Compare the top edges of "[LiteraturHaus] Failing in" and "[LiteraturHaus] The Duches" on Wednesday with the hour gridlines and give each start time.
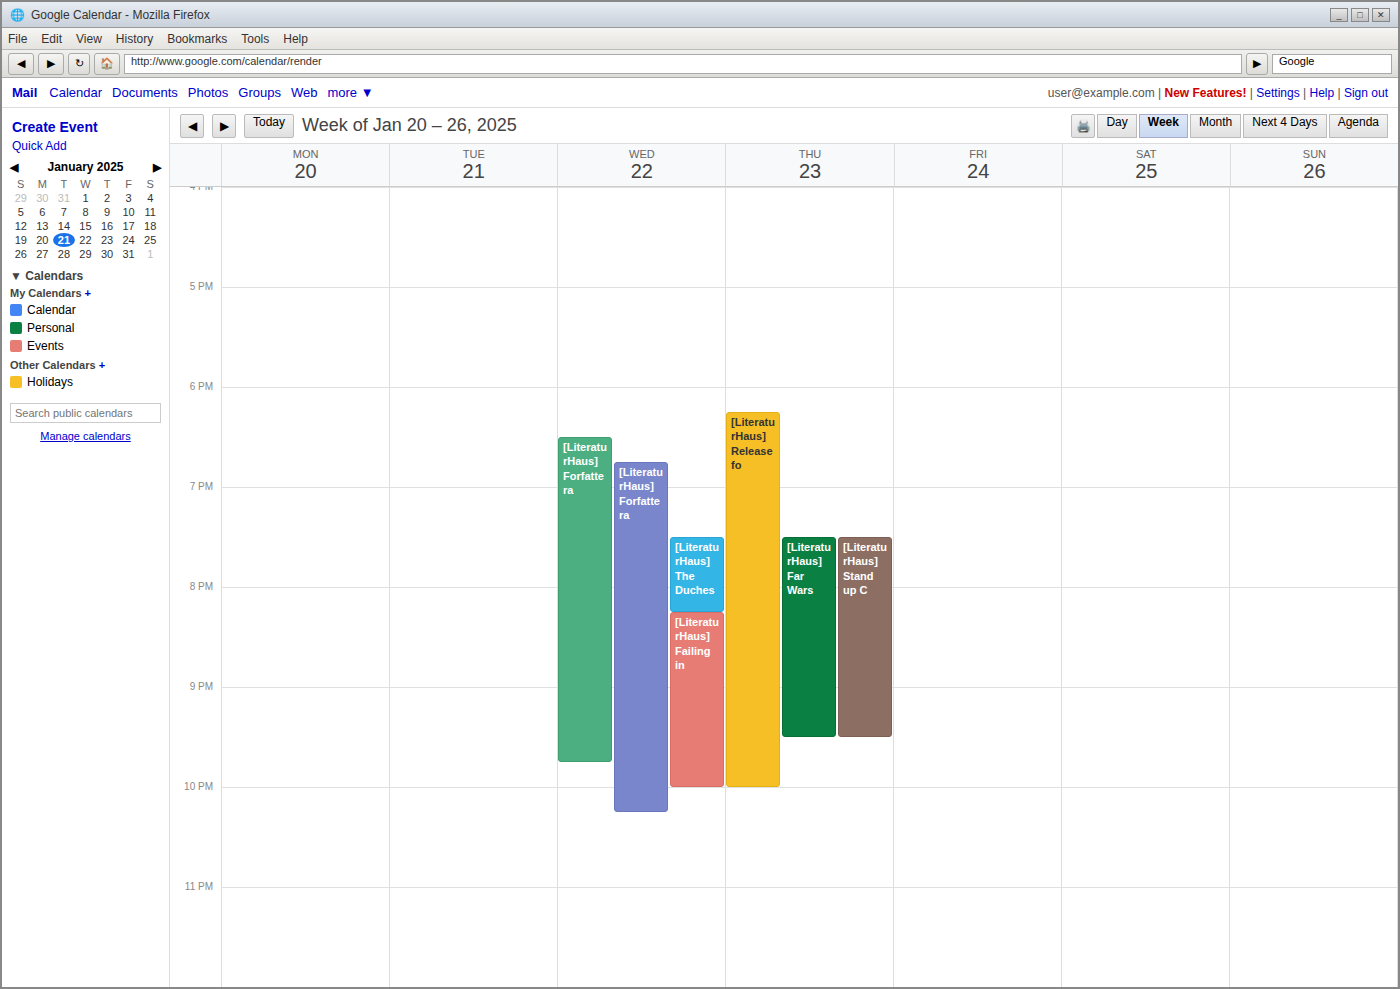
"[LiteraturHaus] Failing in": 20:15, neither: a quarter of the way from the 20:00 line to the 21:00 line. "[LiteraturHaus] The Duches": 19:30, halfway between the 19:00 and 20:00 lines.